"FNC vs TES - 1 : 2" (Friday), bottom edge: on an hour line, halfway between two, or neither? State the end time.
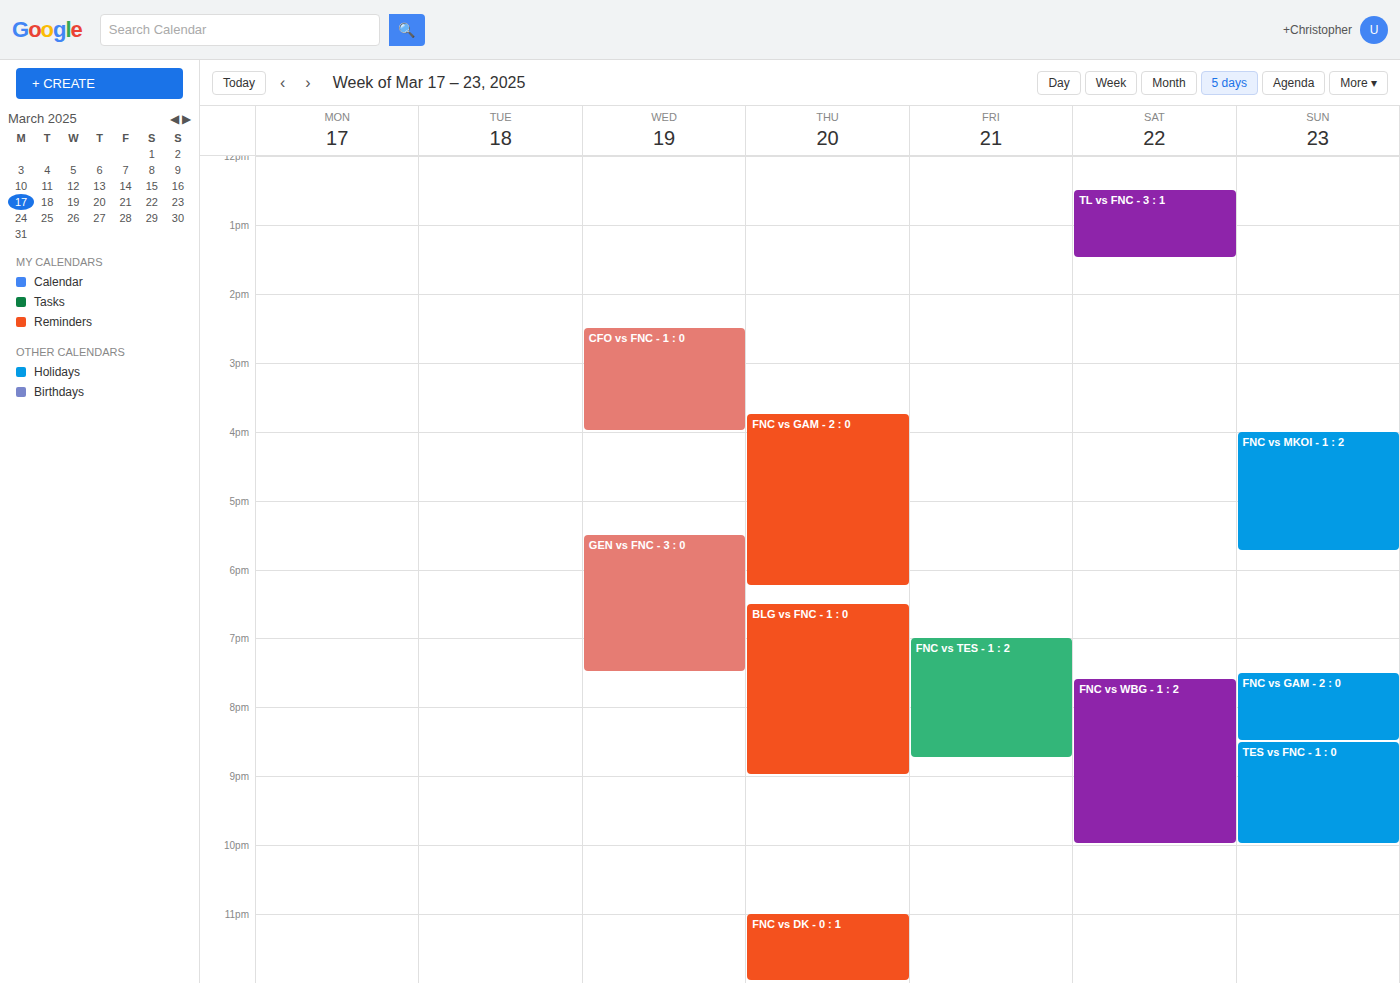
8:45 PM -- neither: three quarters of the way from the 8 PM line to the 9 PM line.